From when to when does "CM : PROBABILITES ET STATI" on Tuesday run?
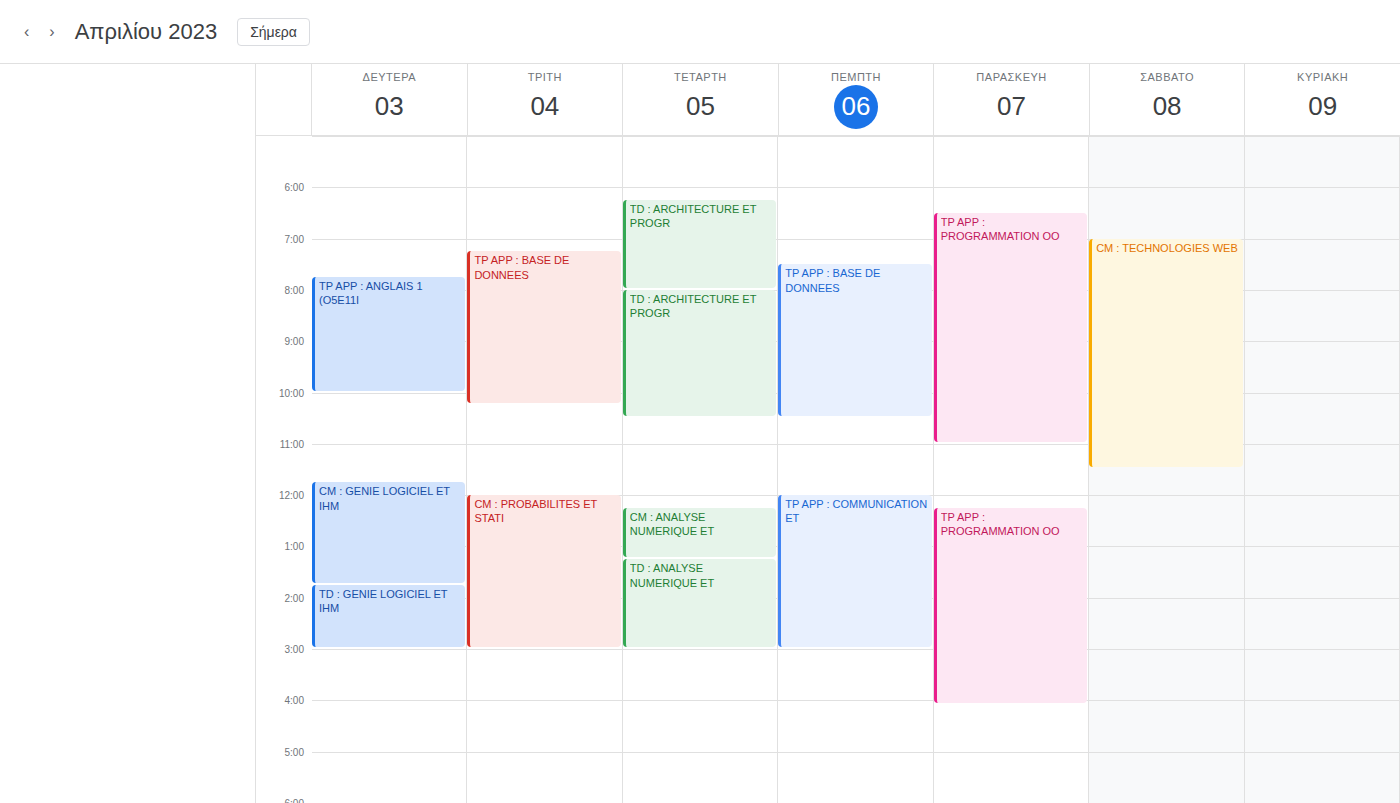
12:00 PM to 3:00 PM